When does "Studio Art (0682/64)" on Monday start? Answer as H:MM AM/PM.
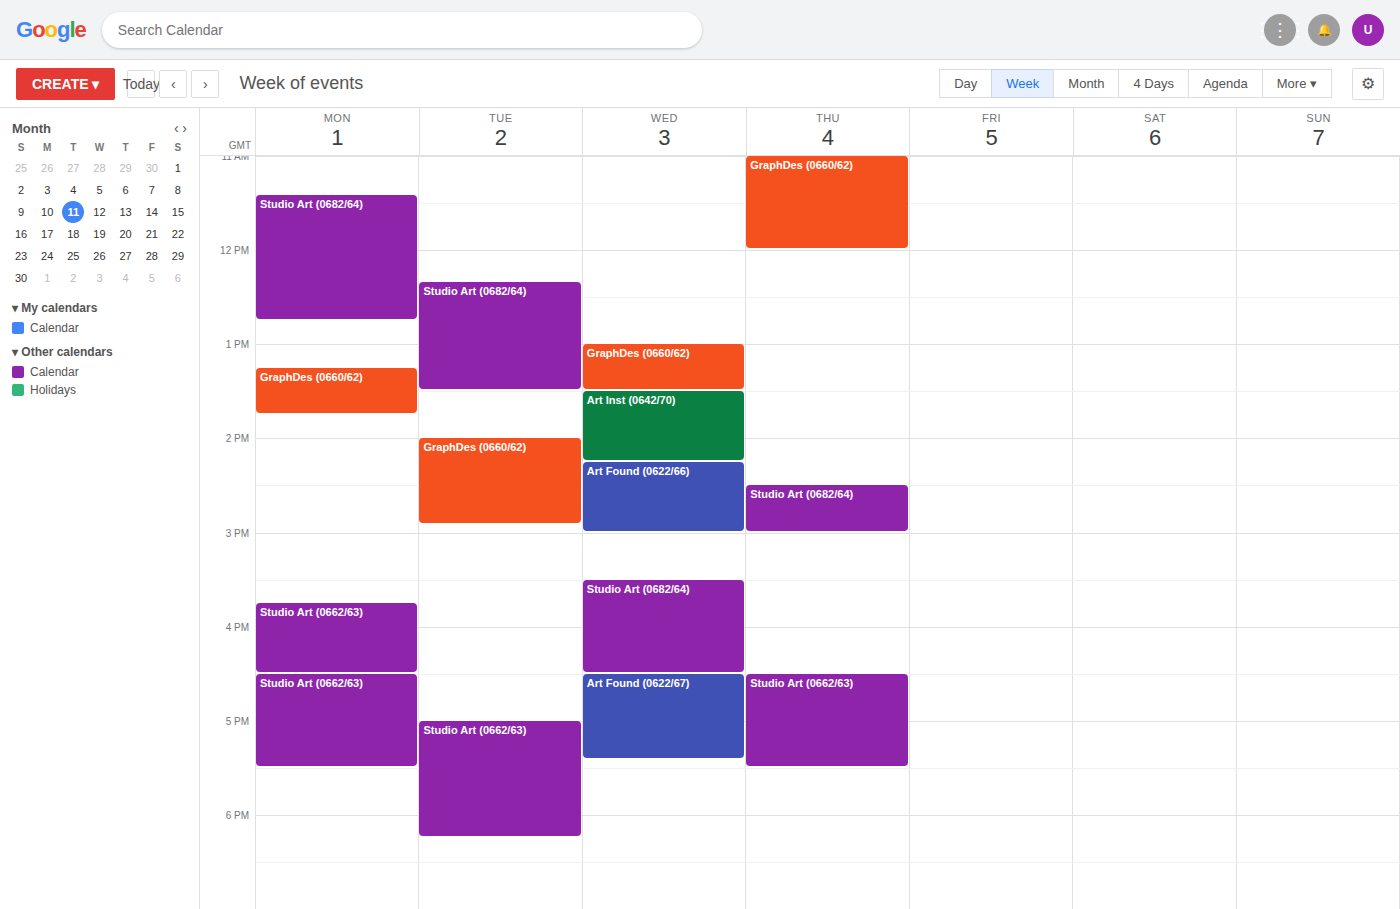
11:25 AM